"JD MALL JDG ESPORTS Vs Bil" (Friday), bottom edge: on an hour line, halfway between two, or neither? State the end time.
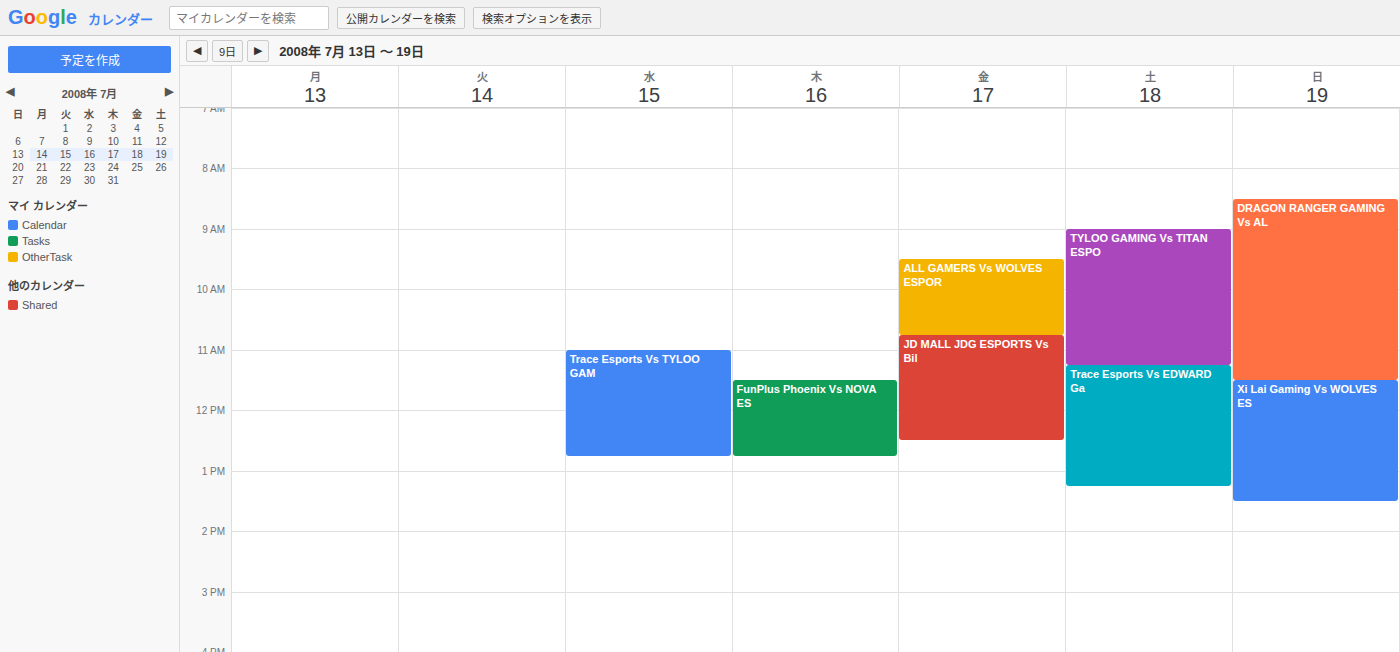
12:30 PM -- halfway between the 12 PM and 1 PM lines.